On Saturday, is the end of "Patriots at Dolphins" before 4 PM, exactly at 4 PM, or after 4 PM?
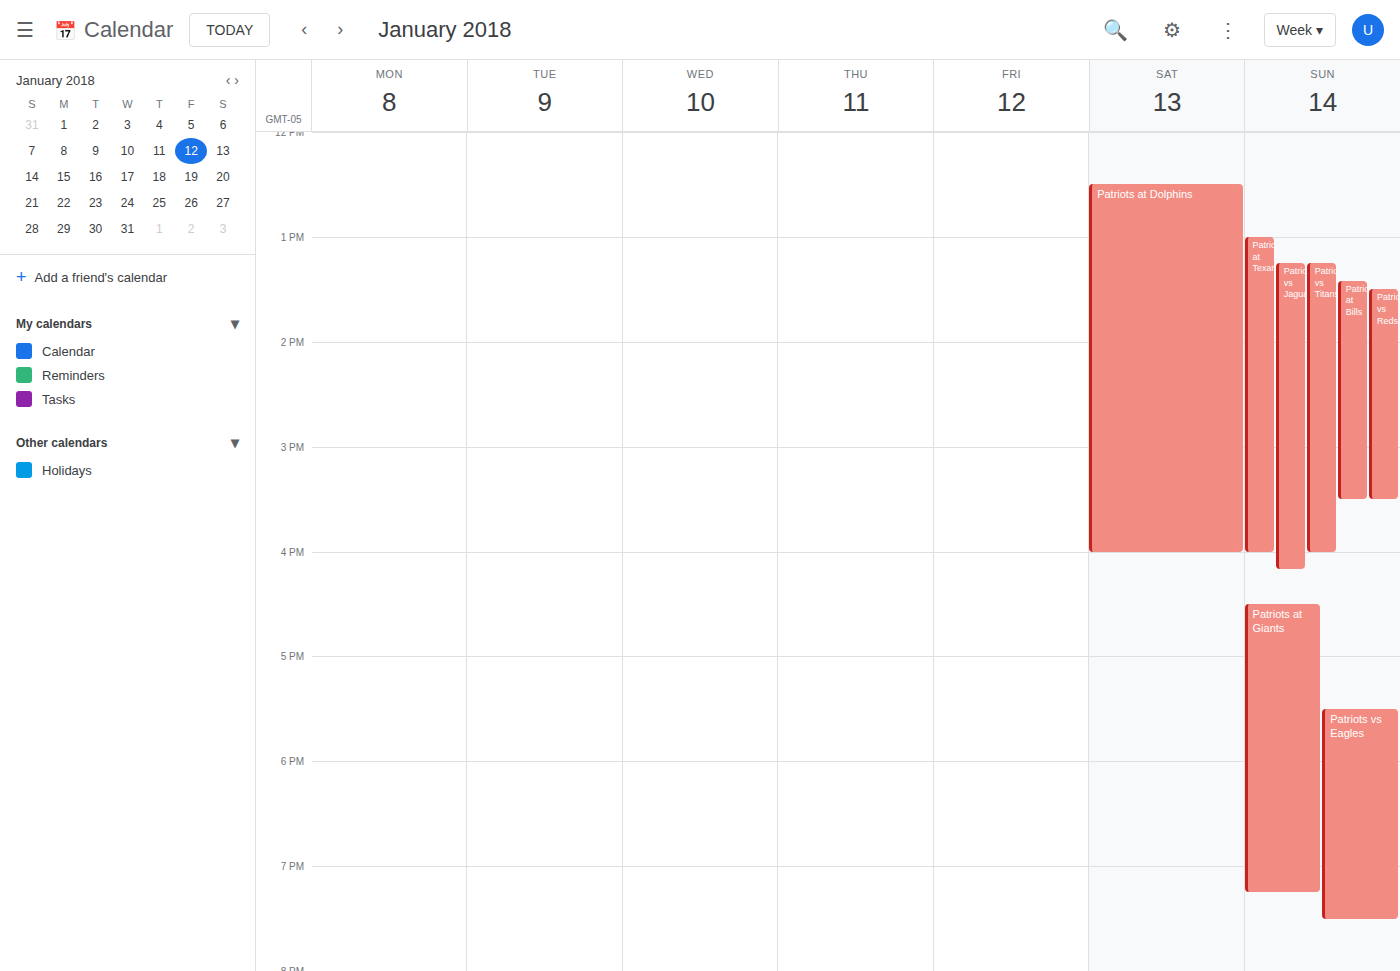
4:00 PM -- exactly at 4 PM, on the 4 PM line.